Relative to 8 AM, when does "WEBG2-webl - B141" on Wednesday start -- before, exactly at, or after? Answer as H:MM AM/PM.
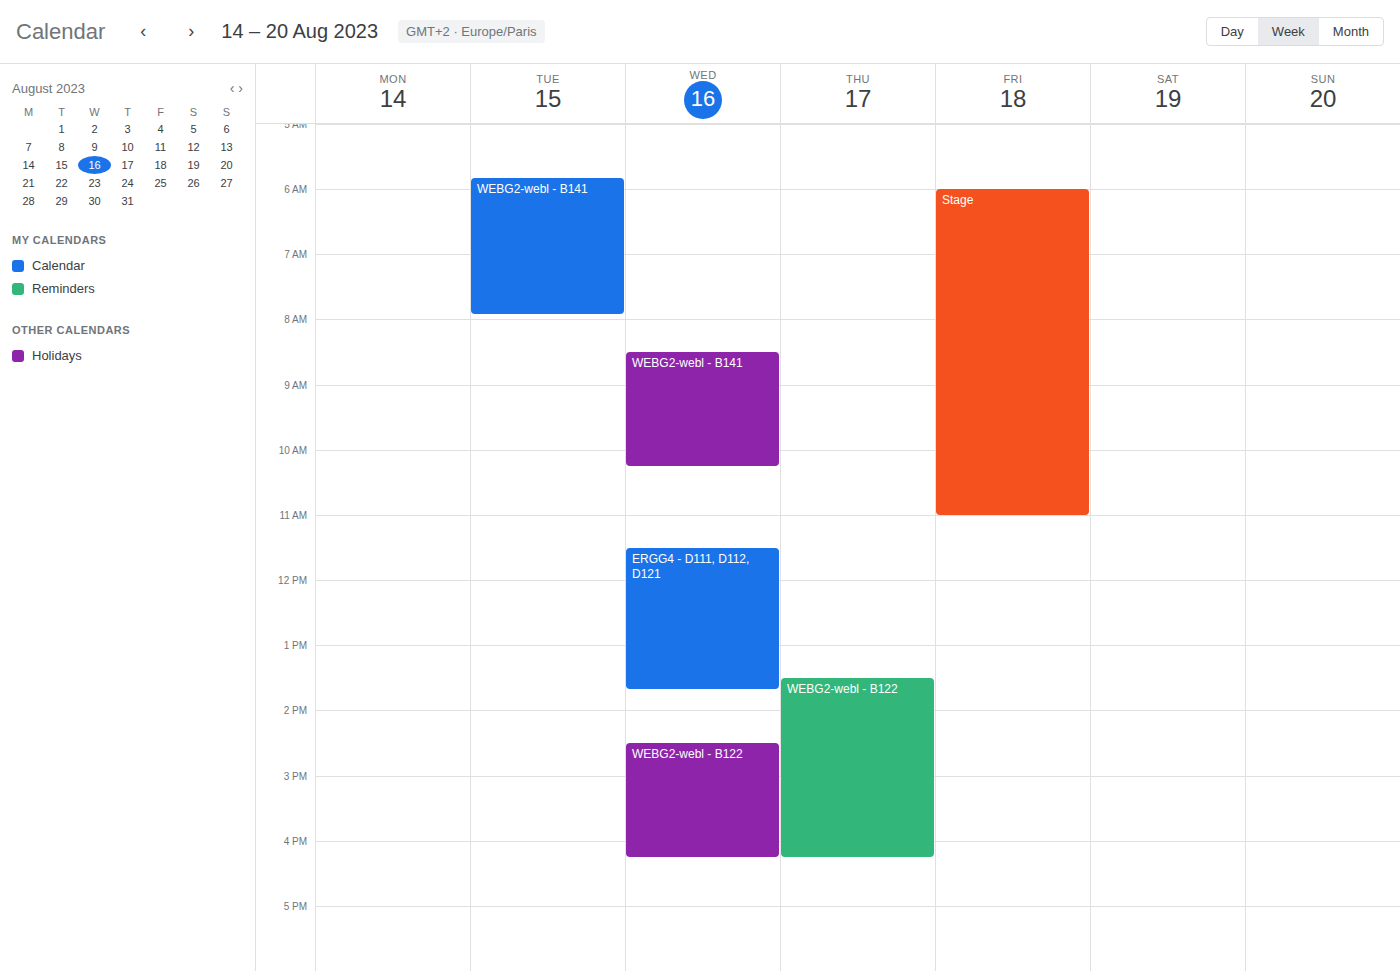
8:30 AM -- after 8 AM, 30 minutes below the 8 AM line.